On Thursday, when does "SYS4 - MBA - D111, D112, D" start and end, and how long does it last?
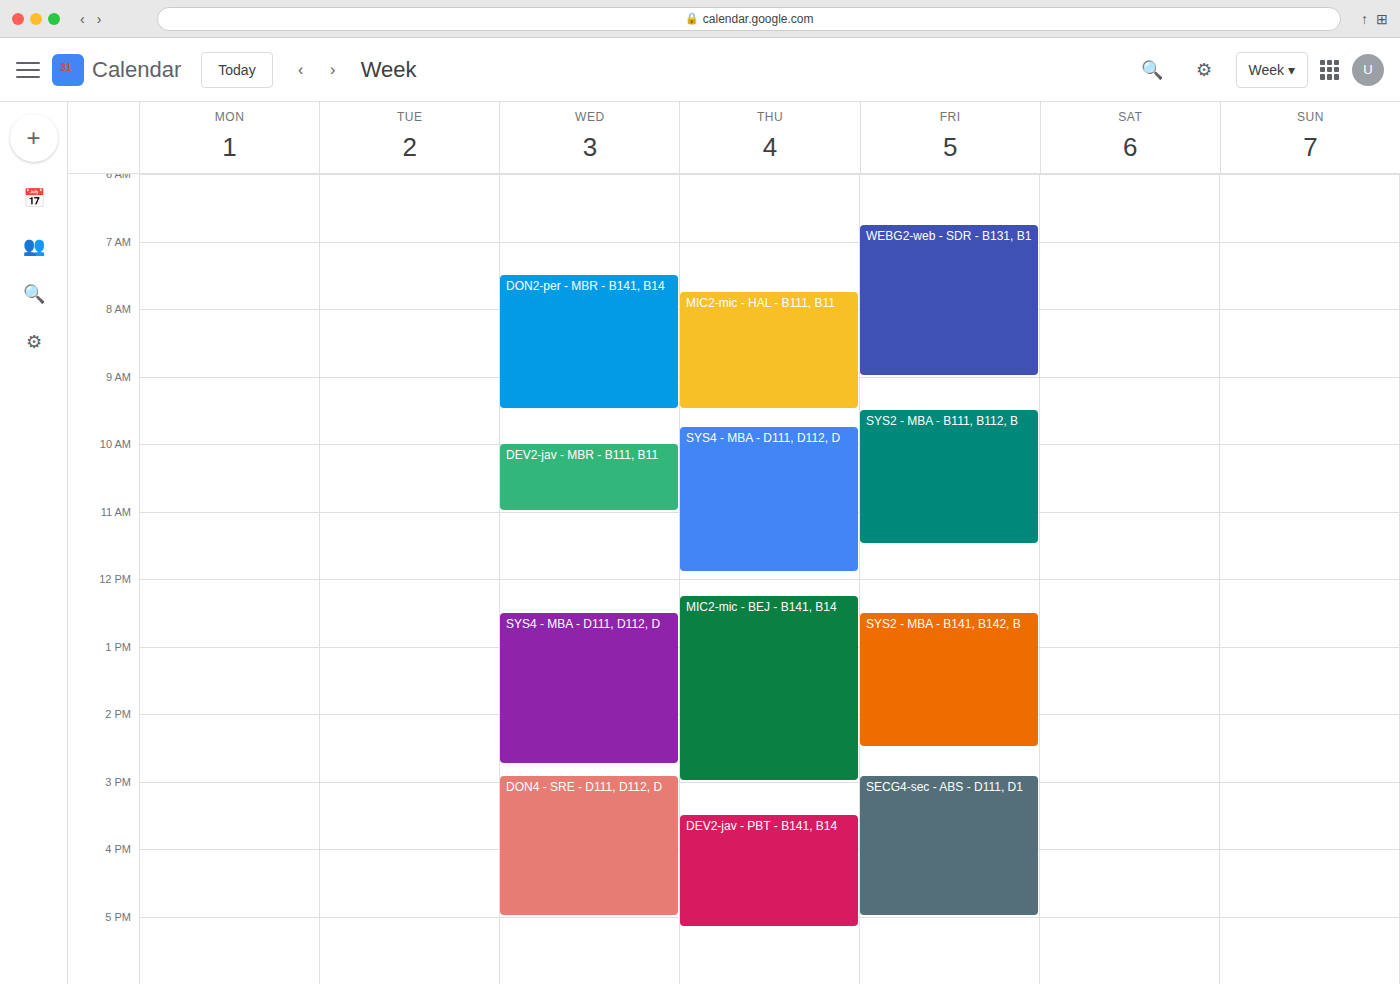
9:45 AM to 11:55 AM, 2 hours 10 minutes